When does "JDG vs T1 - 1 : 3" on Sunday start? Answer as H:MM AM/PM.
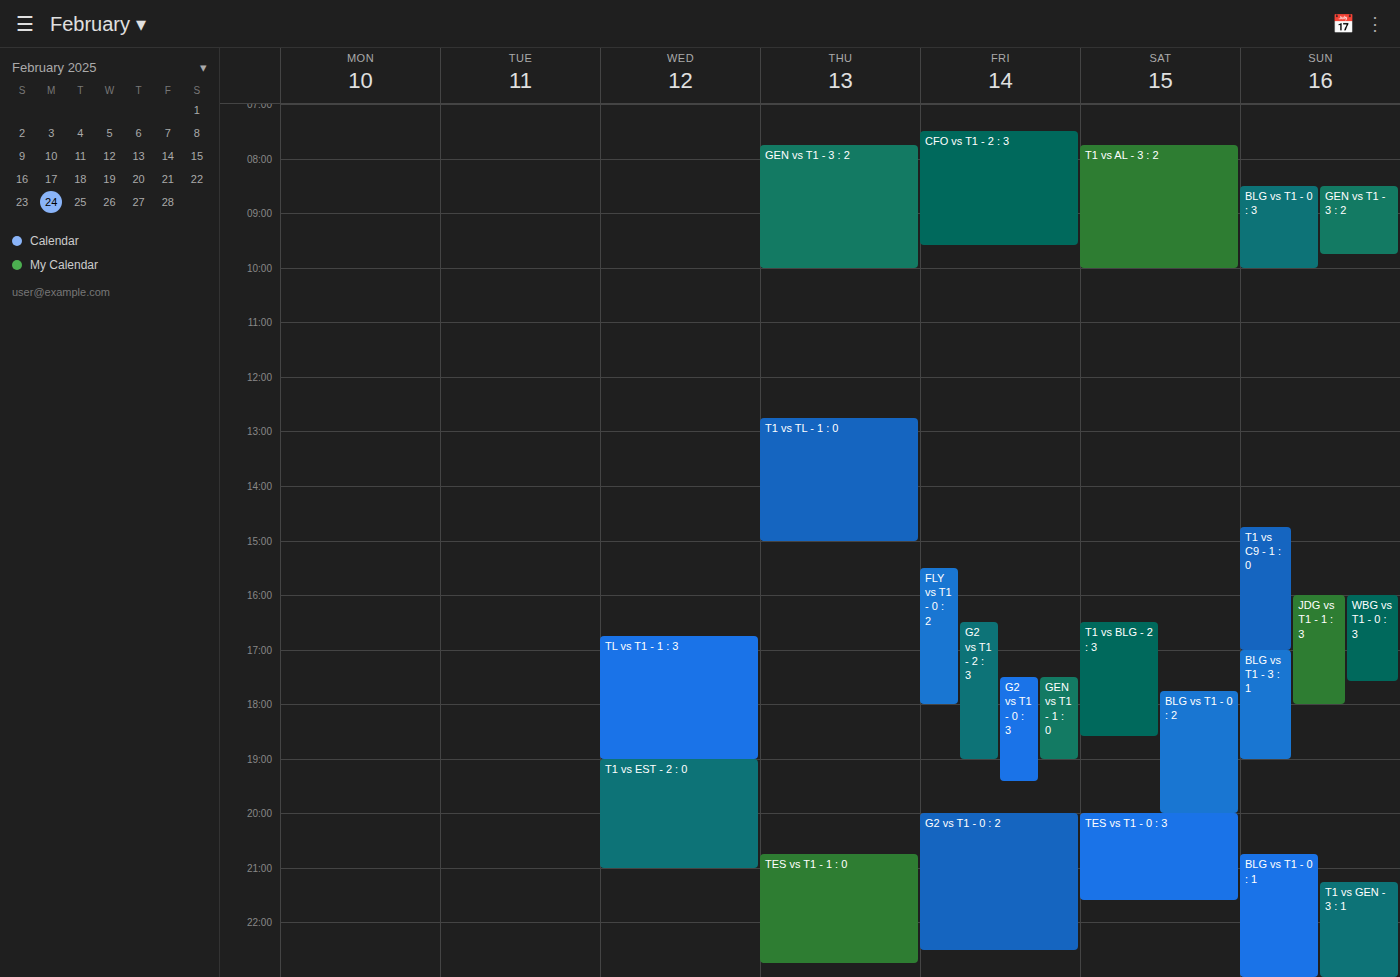
4:00 PM